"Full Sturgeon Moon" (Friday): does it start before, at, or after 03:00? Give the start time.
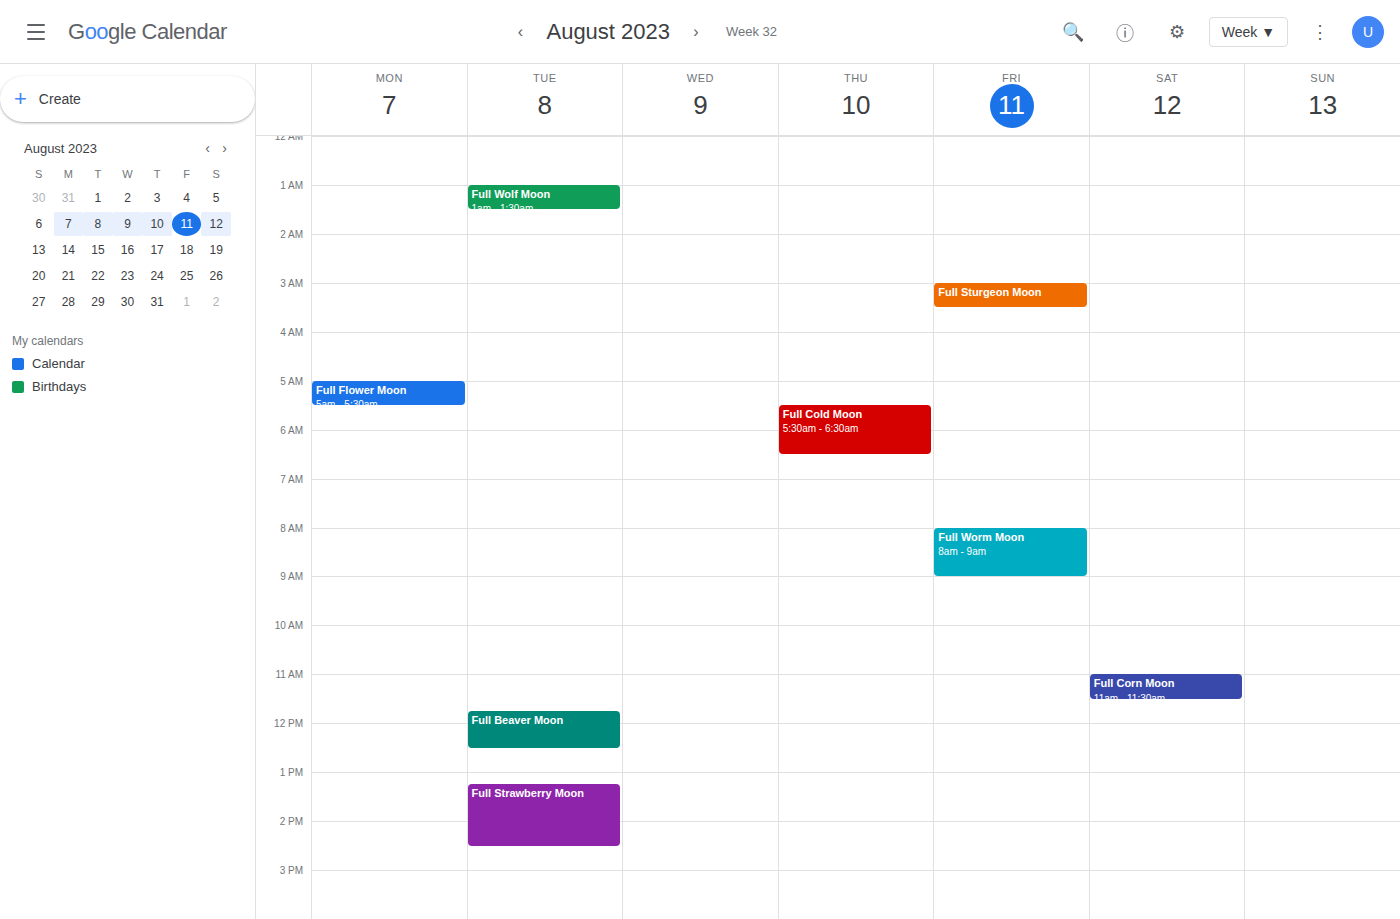
03:00 -- exactly at 03:00, on the 03:00 line.